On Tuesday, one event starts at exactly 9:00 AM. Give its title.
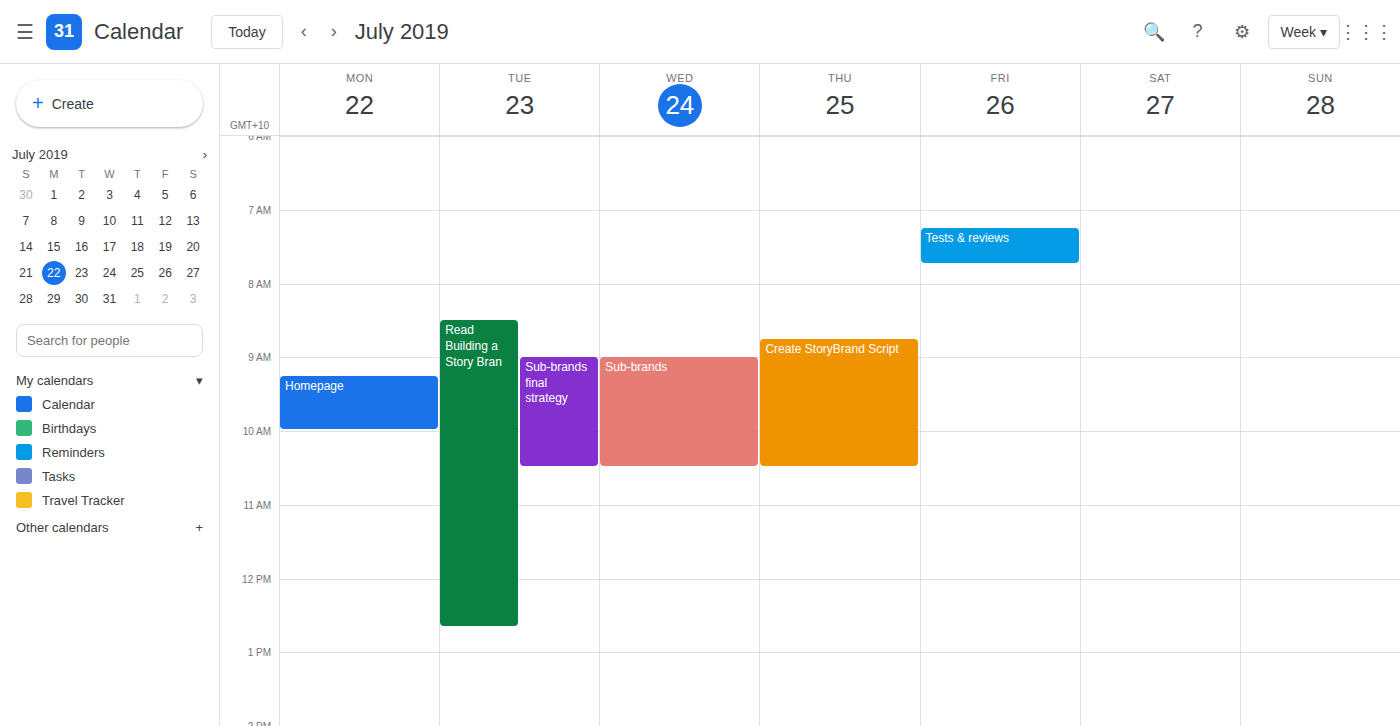
"Sub-brands final strategy"